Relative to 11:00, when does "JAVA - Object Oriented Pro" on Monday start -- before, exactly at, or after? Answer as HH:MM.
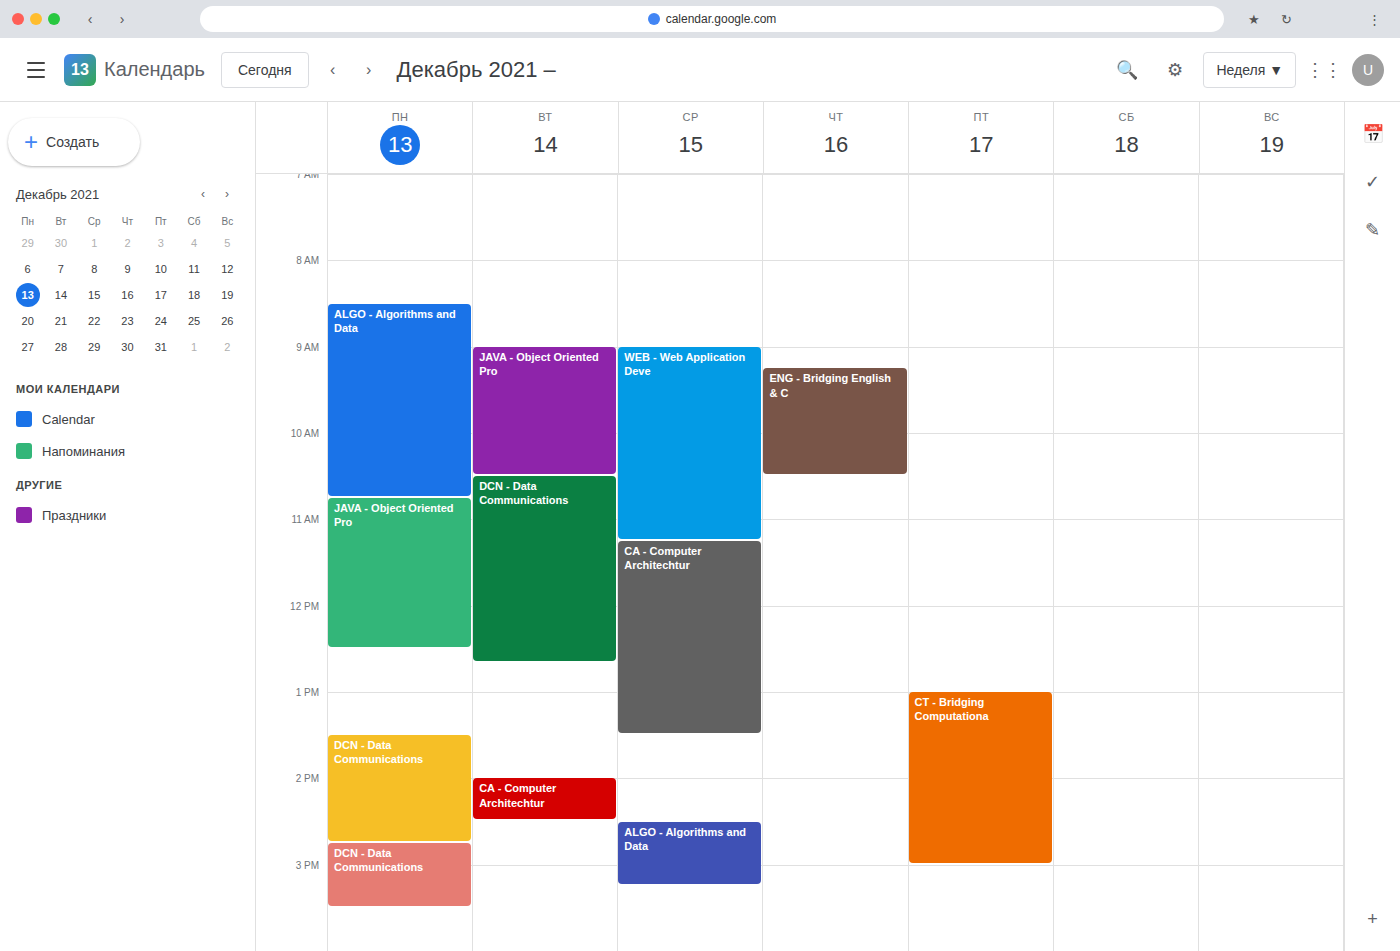
10:45 -- before 11:00, 15 minutes above the 11:00 line.